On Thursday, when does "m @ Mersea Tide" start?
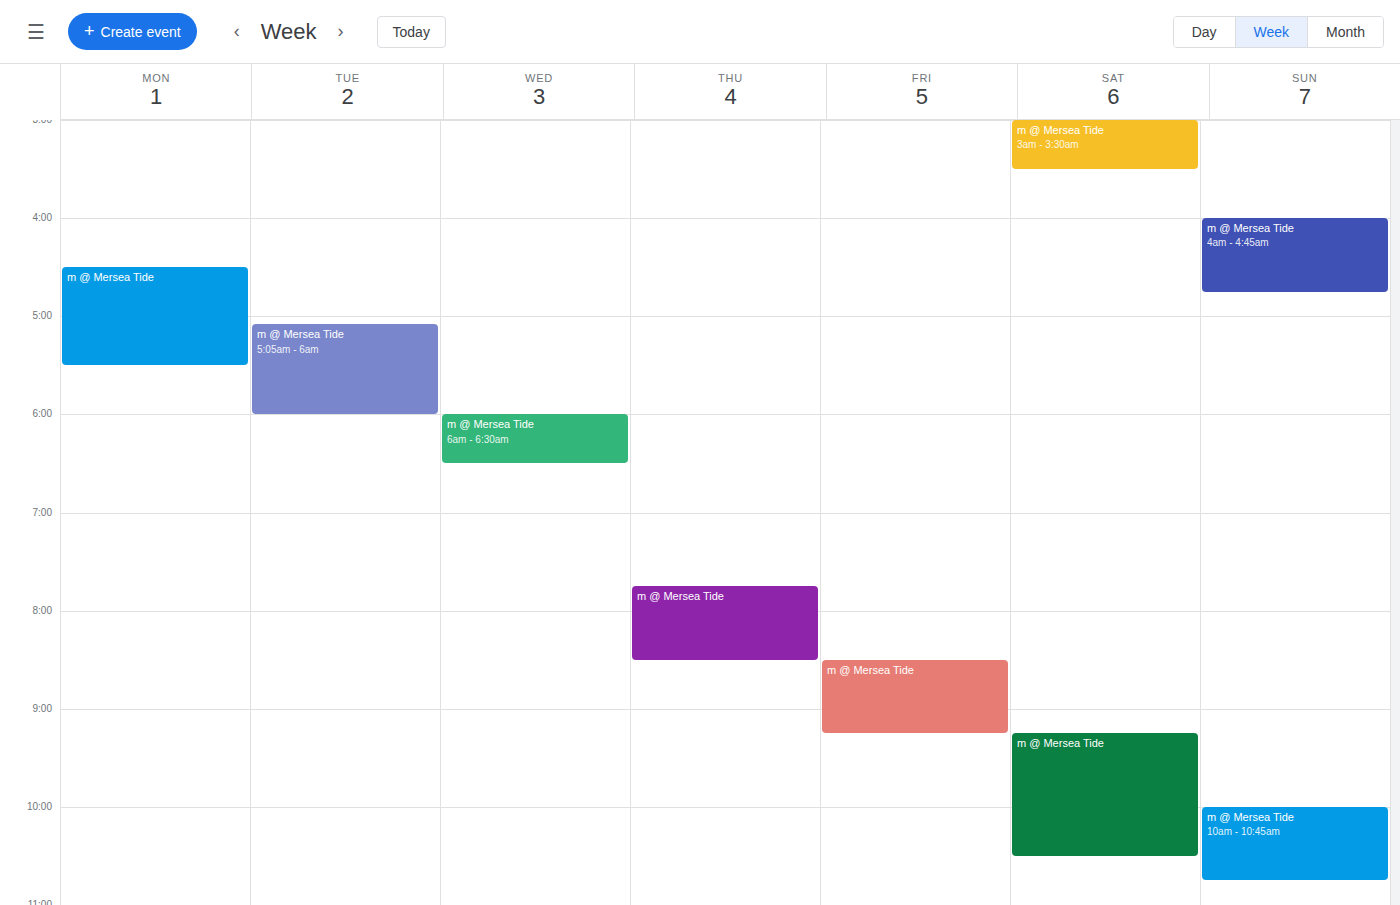
7:45 AM